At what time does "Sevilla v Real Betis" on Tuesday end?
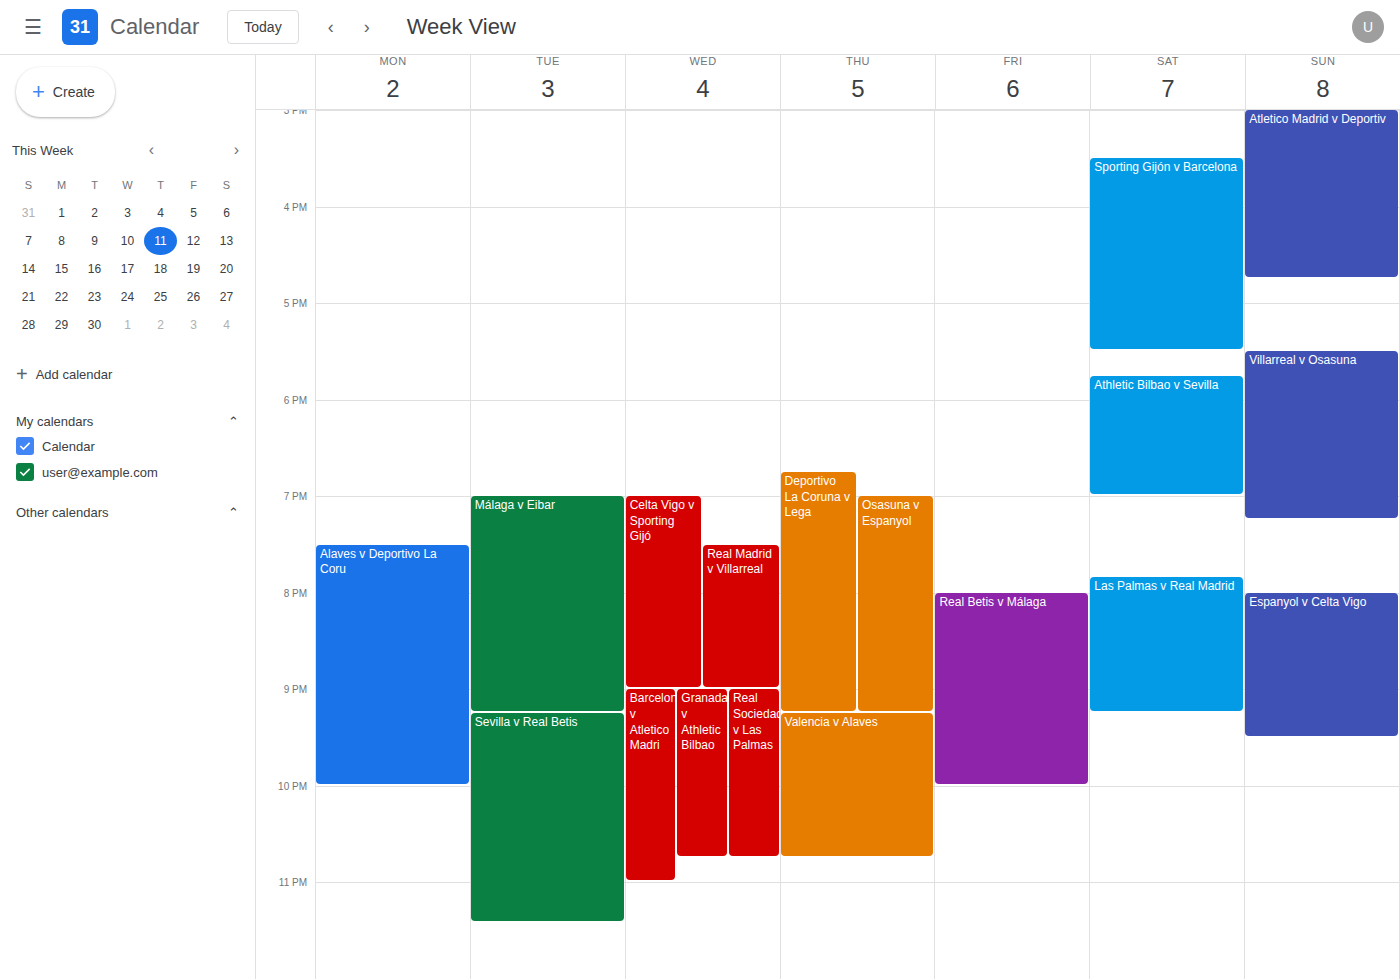
23:25